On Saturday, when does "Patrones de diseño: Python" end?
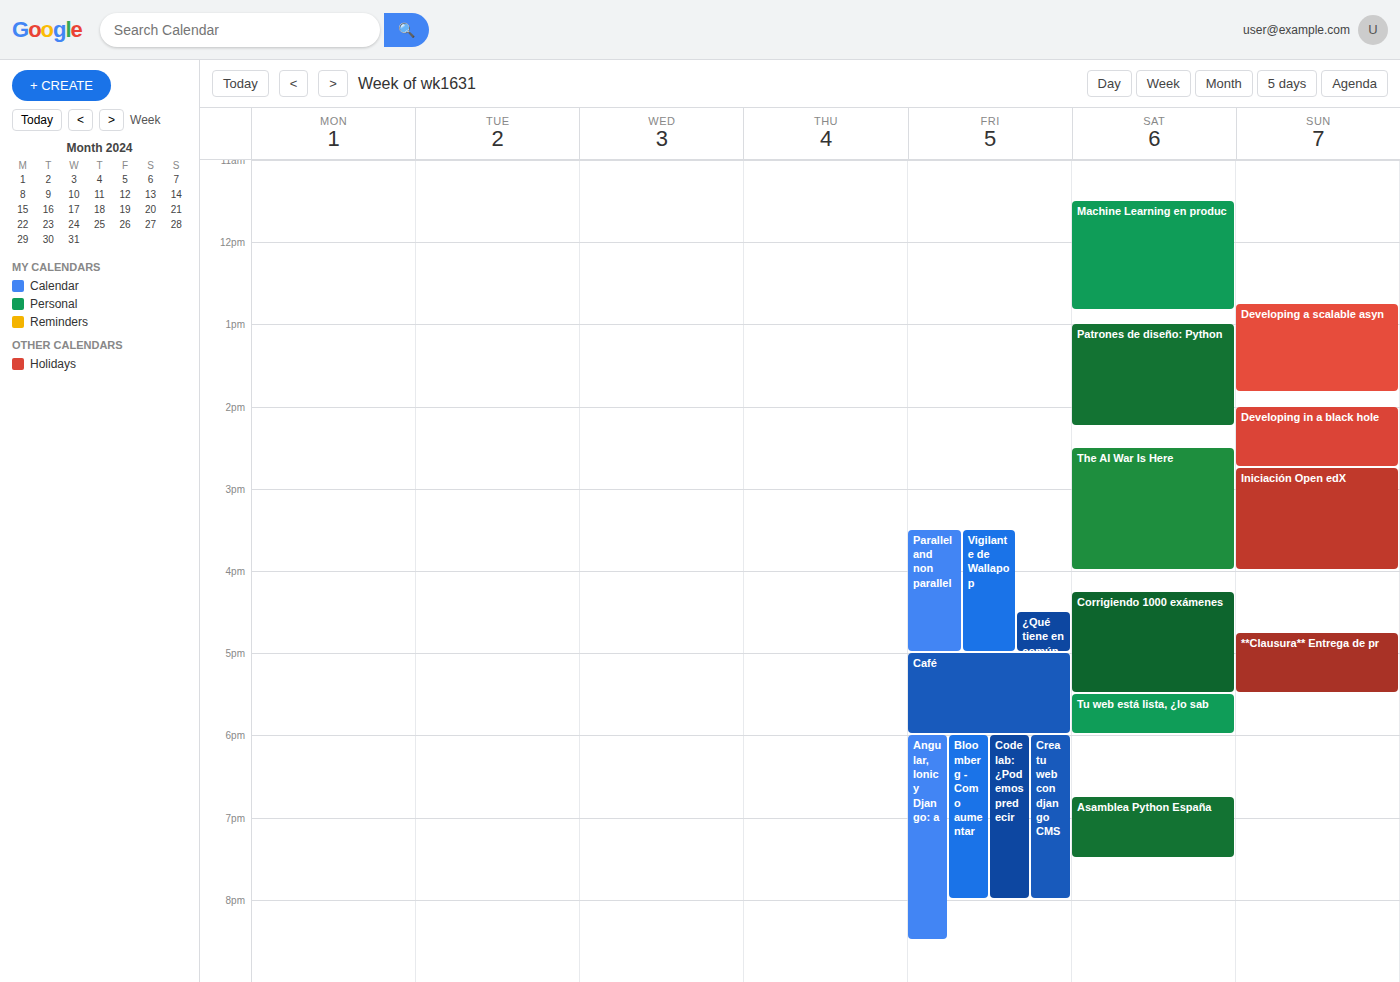
14:15